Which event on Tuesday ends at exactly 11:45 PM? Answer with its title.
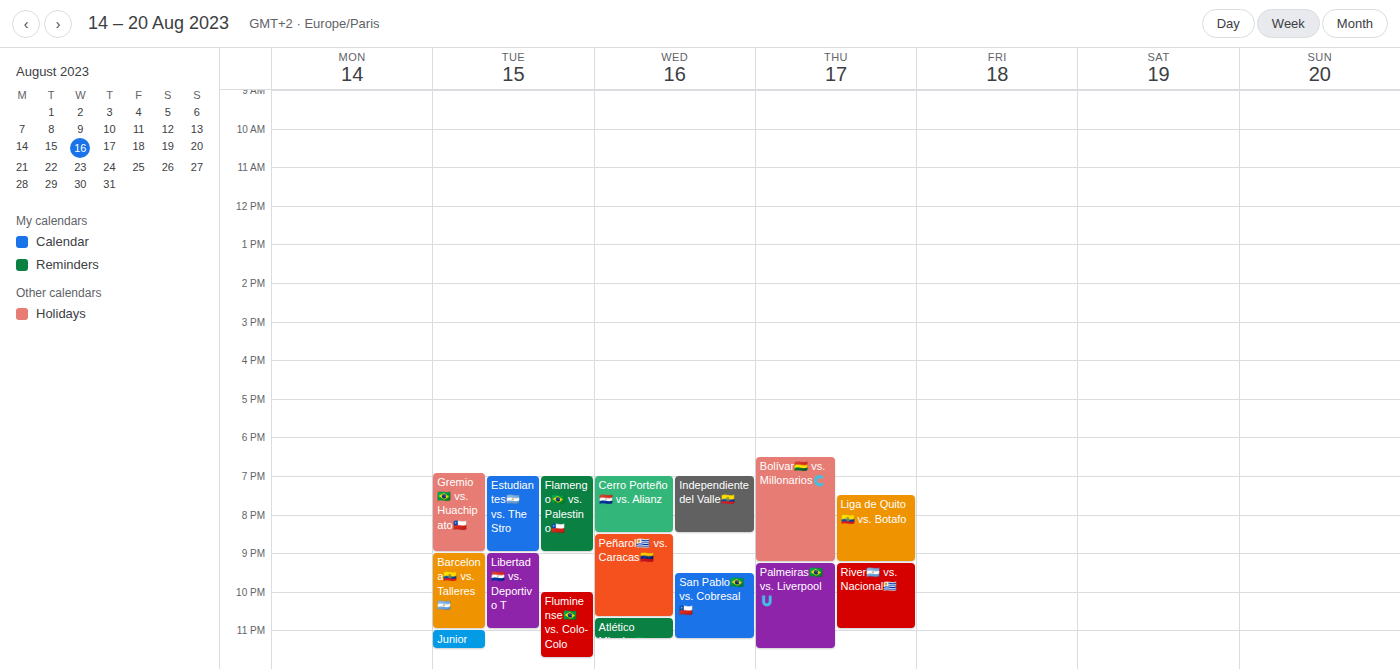
"Fluminense🇧🇷 vs. Colo-Colo"